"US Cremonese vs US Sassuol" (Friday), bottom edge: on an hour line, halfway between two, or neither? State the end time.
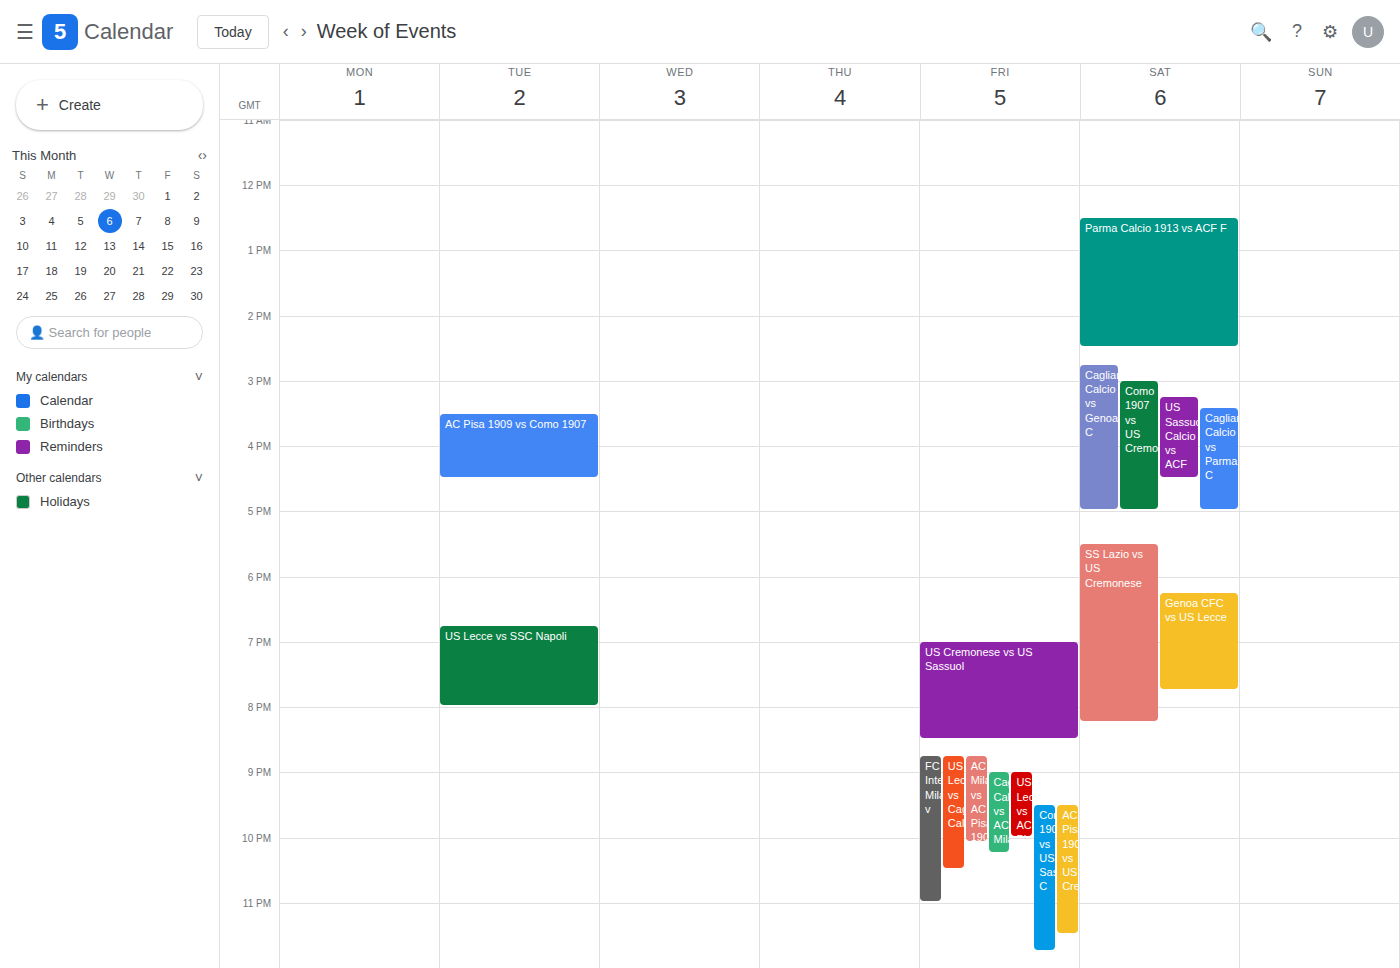
8:30 PM -- halfway between the 8 PM and 9 PM lines.